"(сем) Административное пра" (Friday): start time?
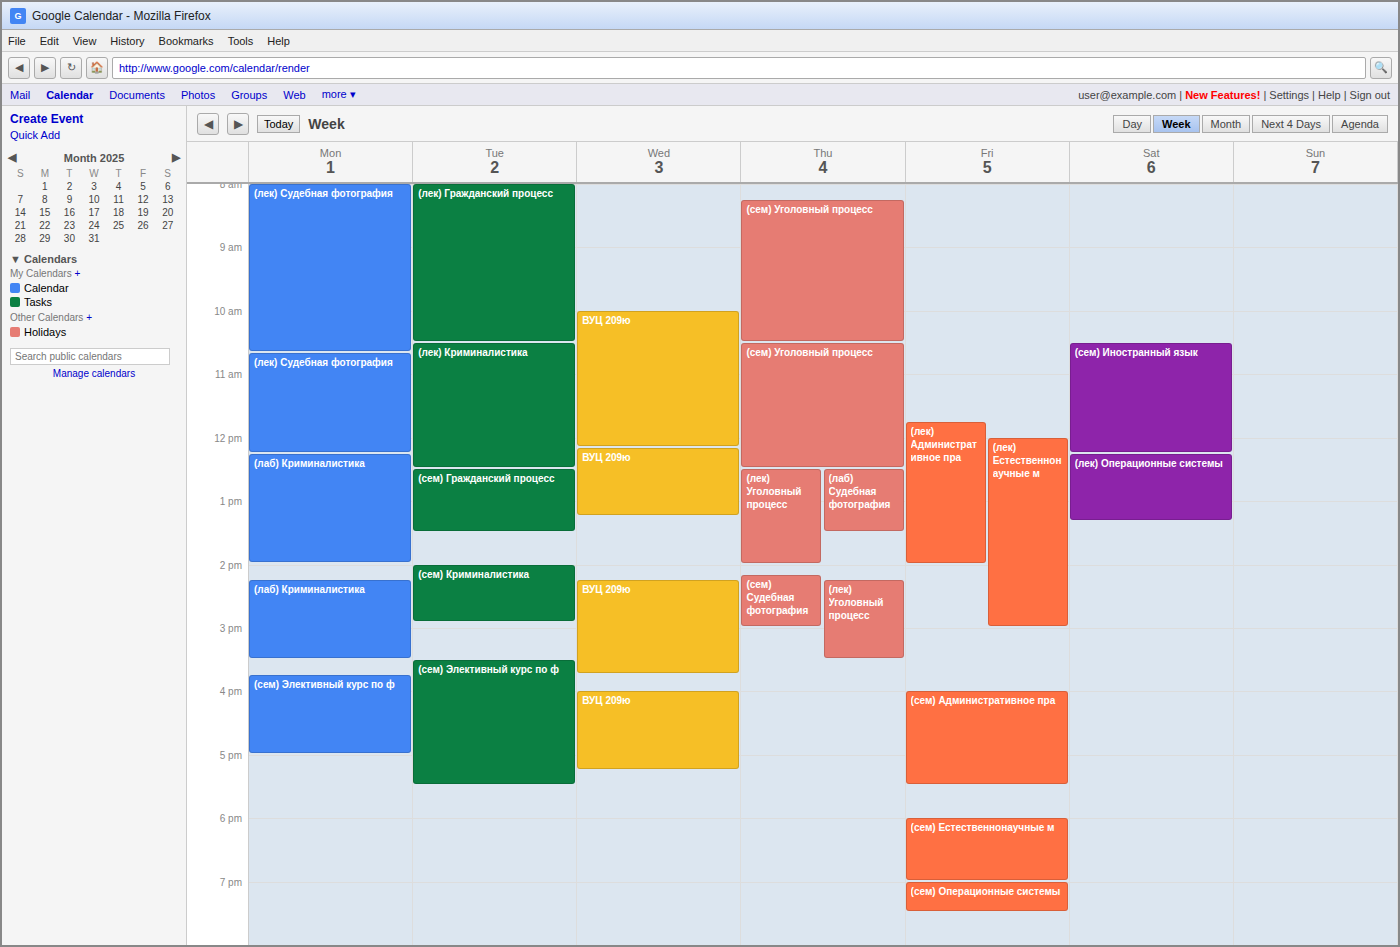
4:00 PM